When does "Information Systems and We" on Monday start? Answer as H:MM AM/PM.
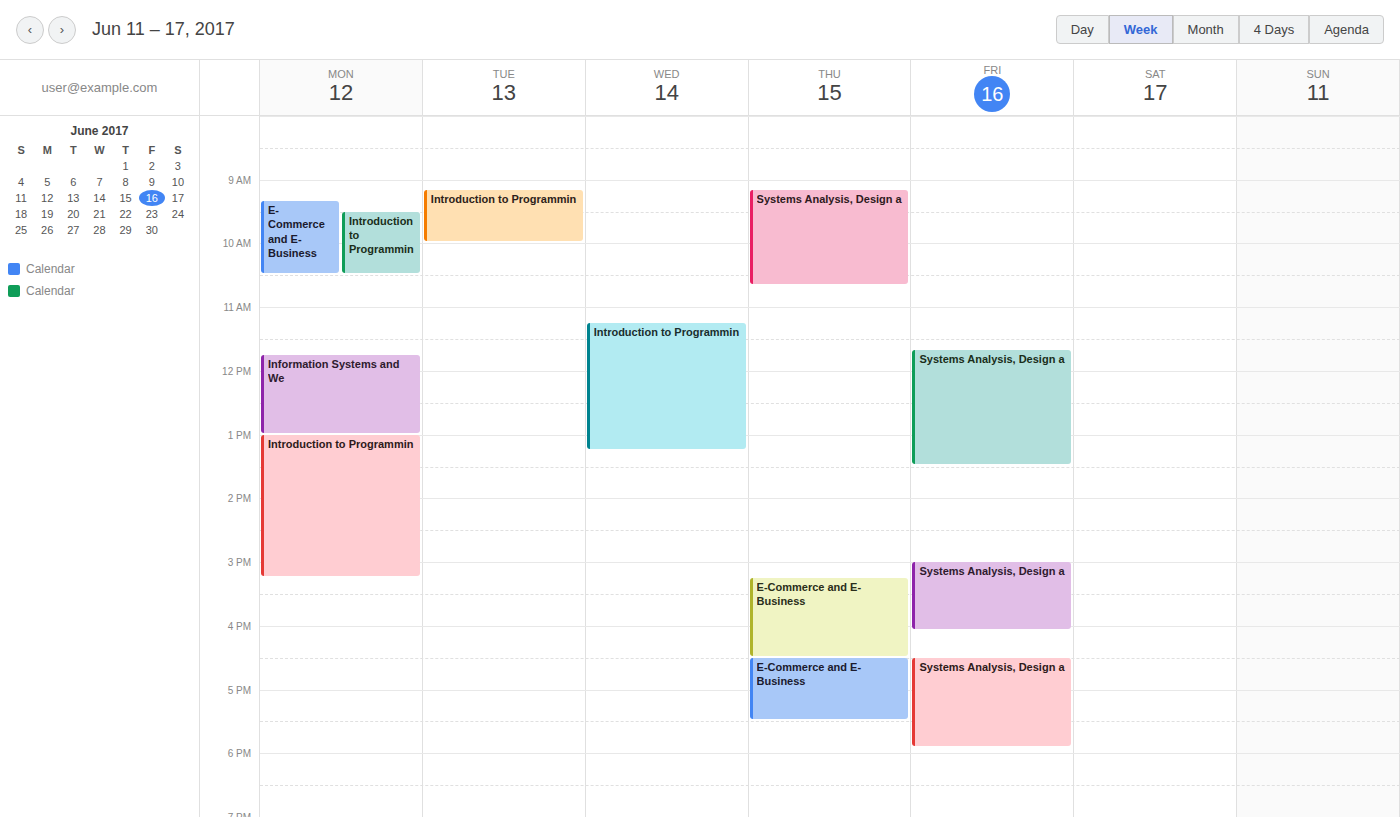
11:45 AM